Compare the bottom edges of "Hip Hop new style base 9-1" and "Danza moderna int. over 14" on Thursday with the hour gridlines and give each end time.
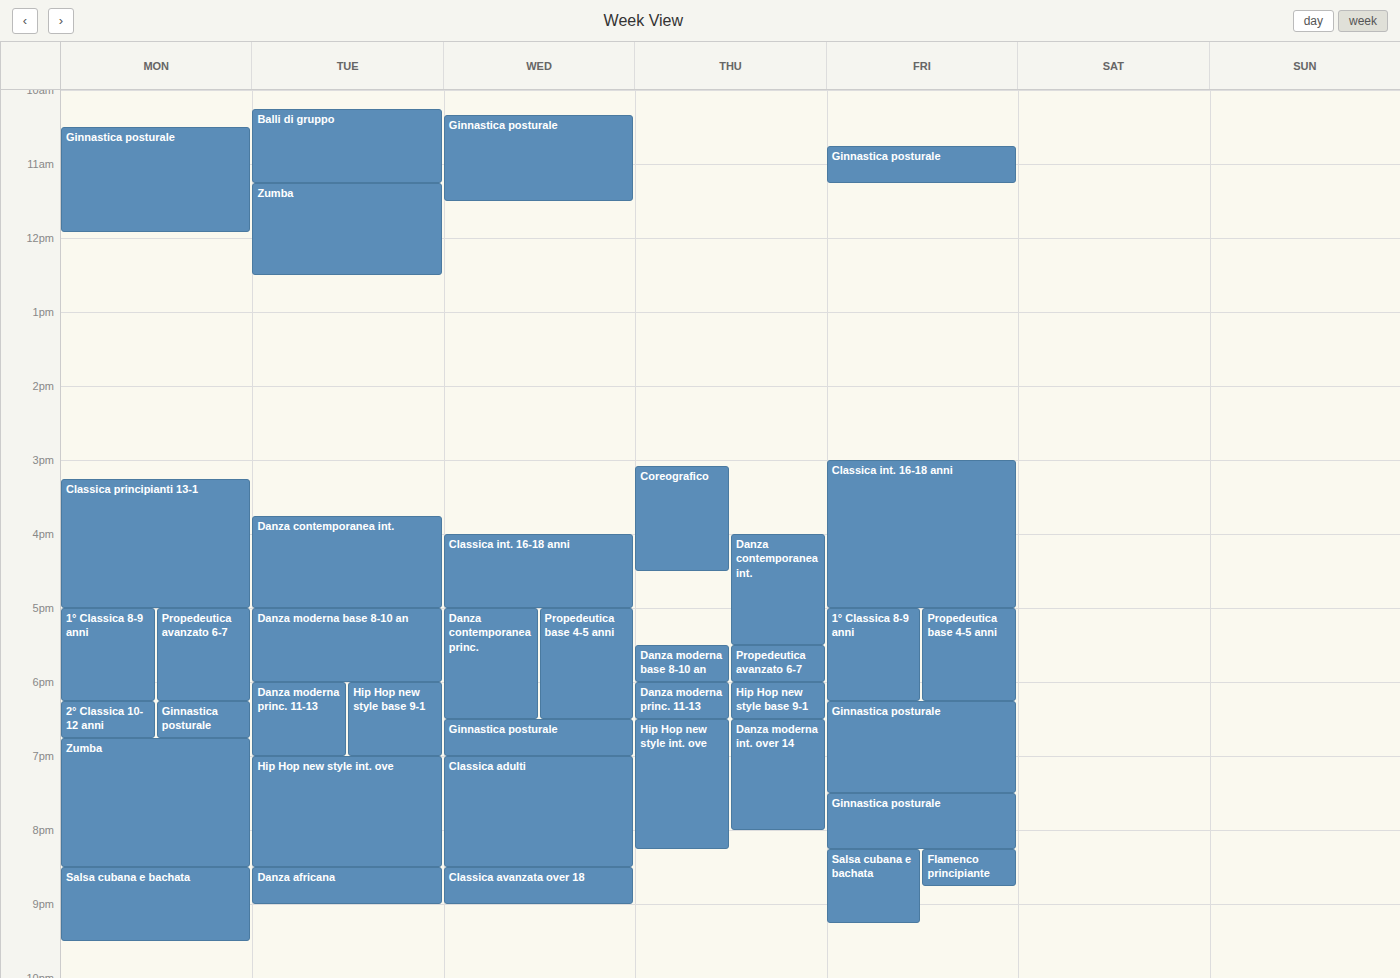
"Hip Hop new style base 9-1": 6:30 PM, halfway between the 6 PM and 7 PM lines. "Danza moderna int. over 14": 8:00 PM, exactly on the 8 PM line.